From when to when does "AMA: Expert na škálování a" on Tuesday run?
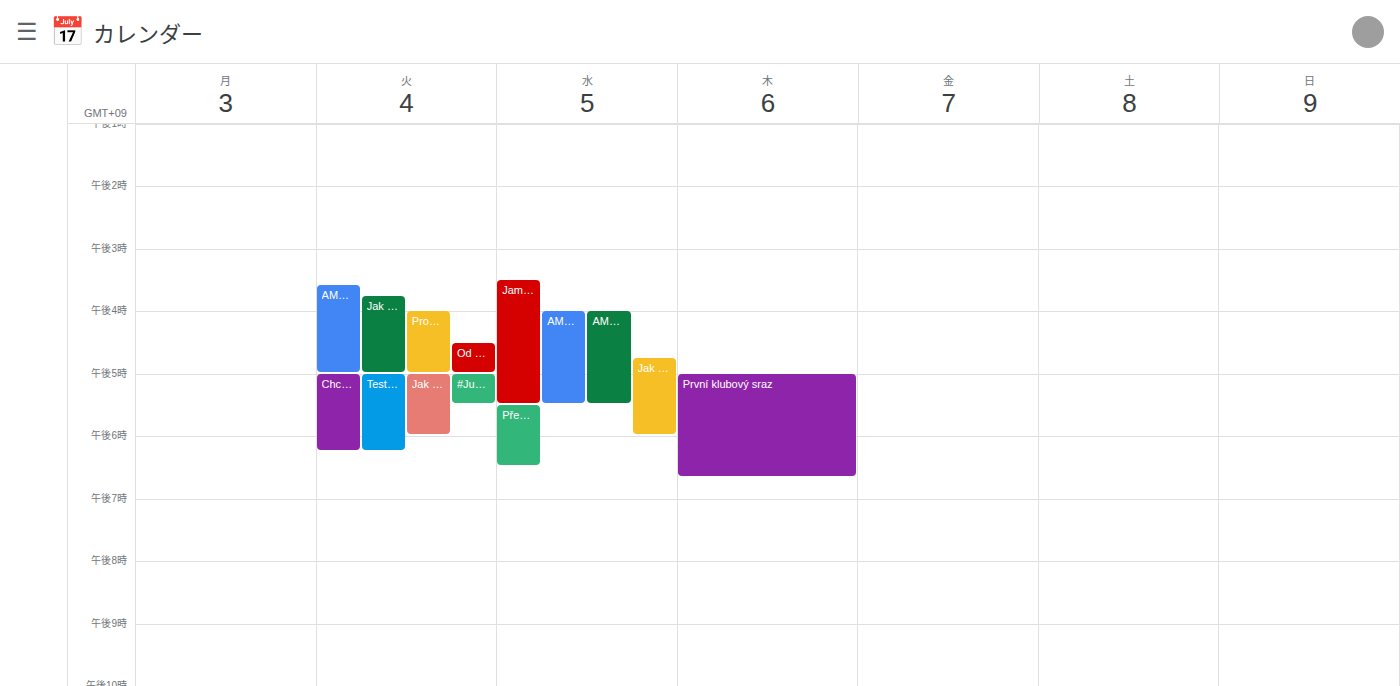
3:35 PM to 5:00 PM